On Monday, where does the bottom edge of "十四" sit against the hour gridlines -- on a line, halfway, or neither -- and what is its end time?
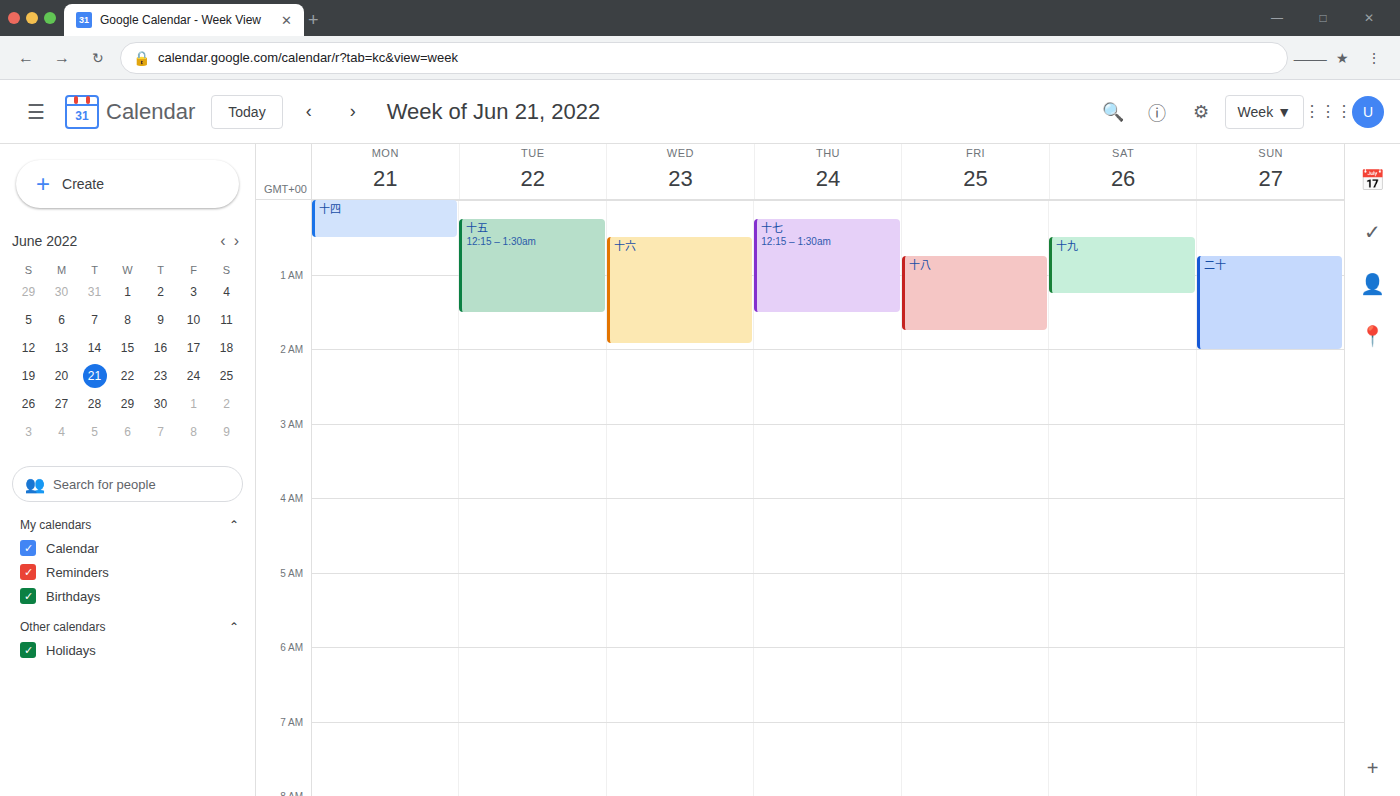
00:30 -- halfway between the 00:00 and 01:00 lines.